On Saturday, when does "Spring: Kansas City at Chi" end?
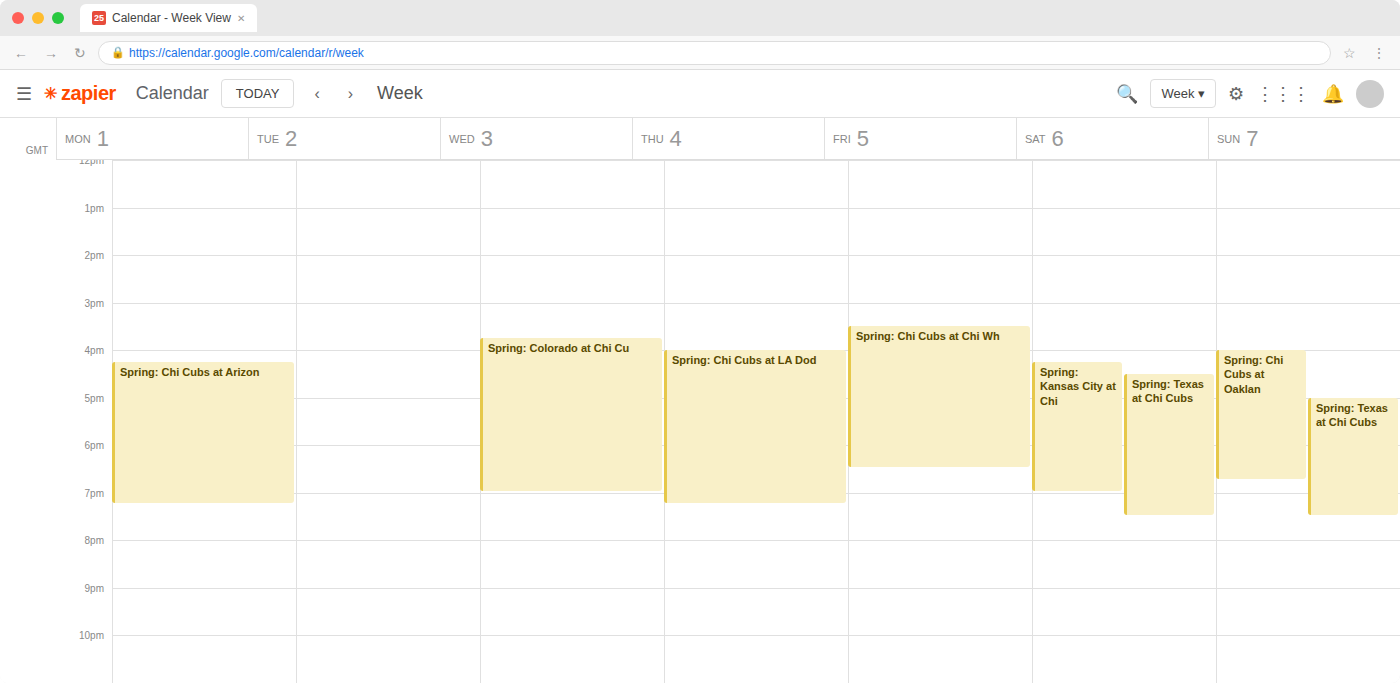
7:00 PM